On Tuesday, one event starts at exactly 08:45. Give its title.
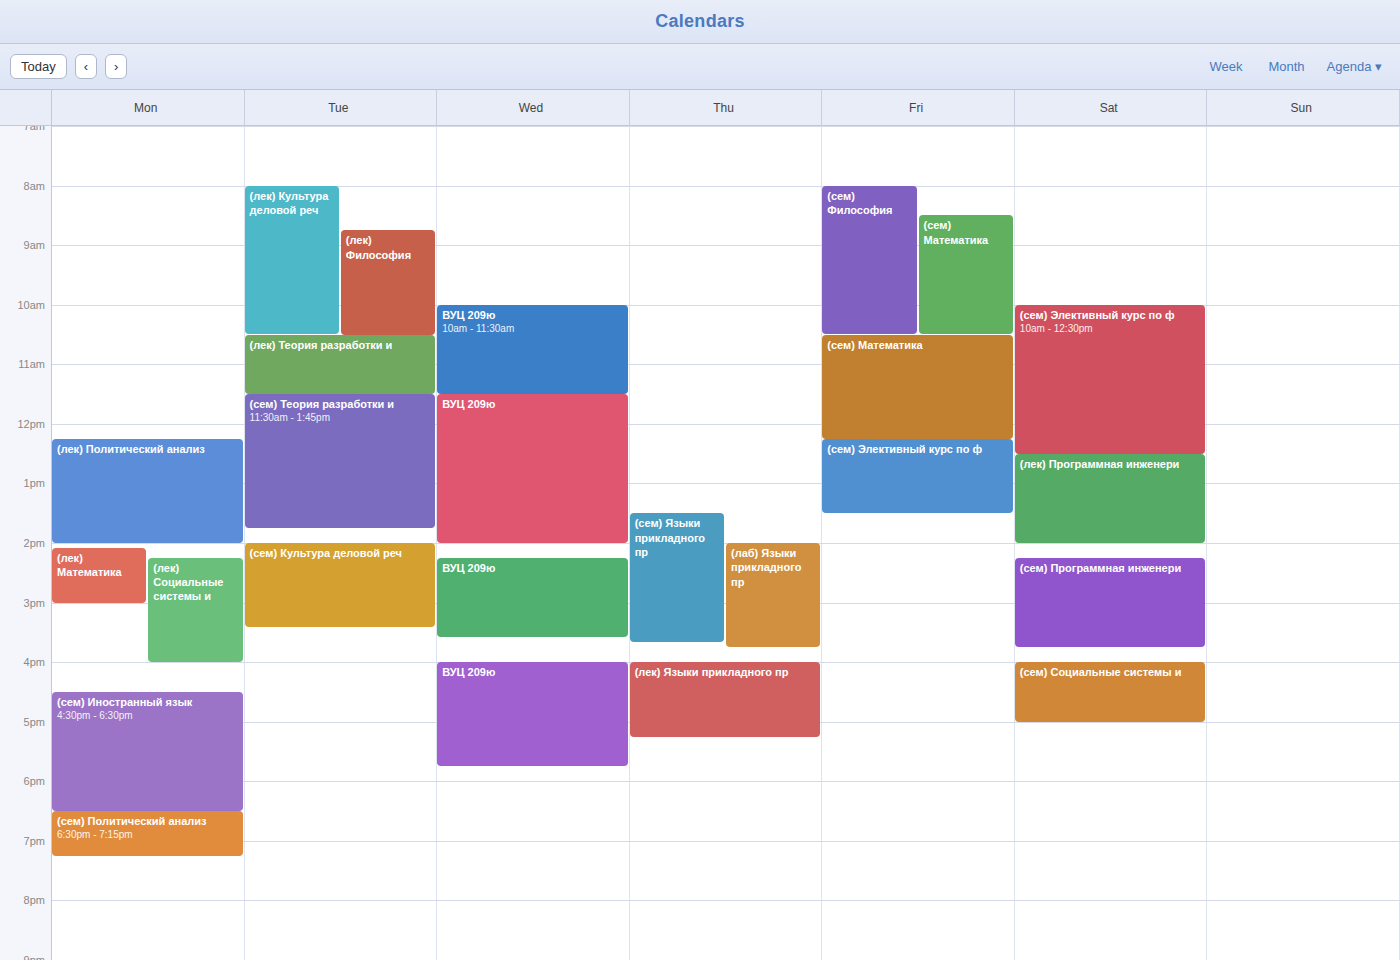
"(лек) Философия"